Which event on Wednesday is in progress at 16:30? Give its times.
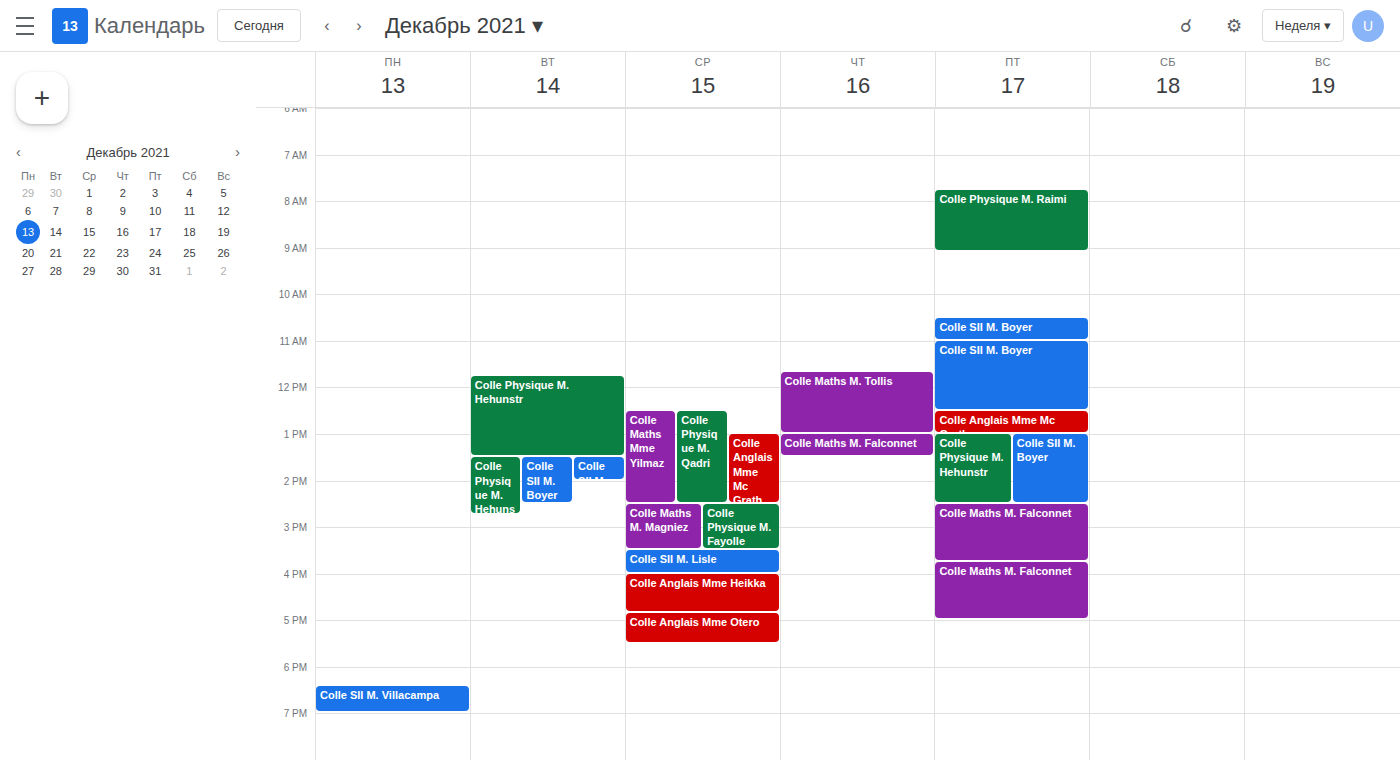
"Colle Anglais Mme Heikka", 16:00 to 16:50